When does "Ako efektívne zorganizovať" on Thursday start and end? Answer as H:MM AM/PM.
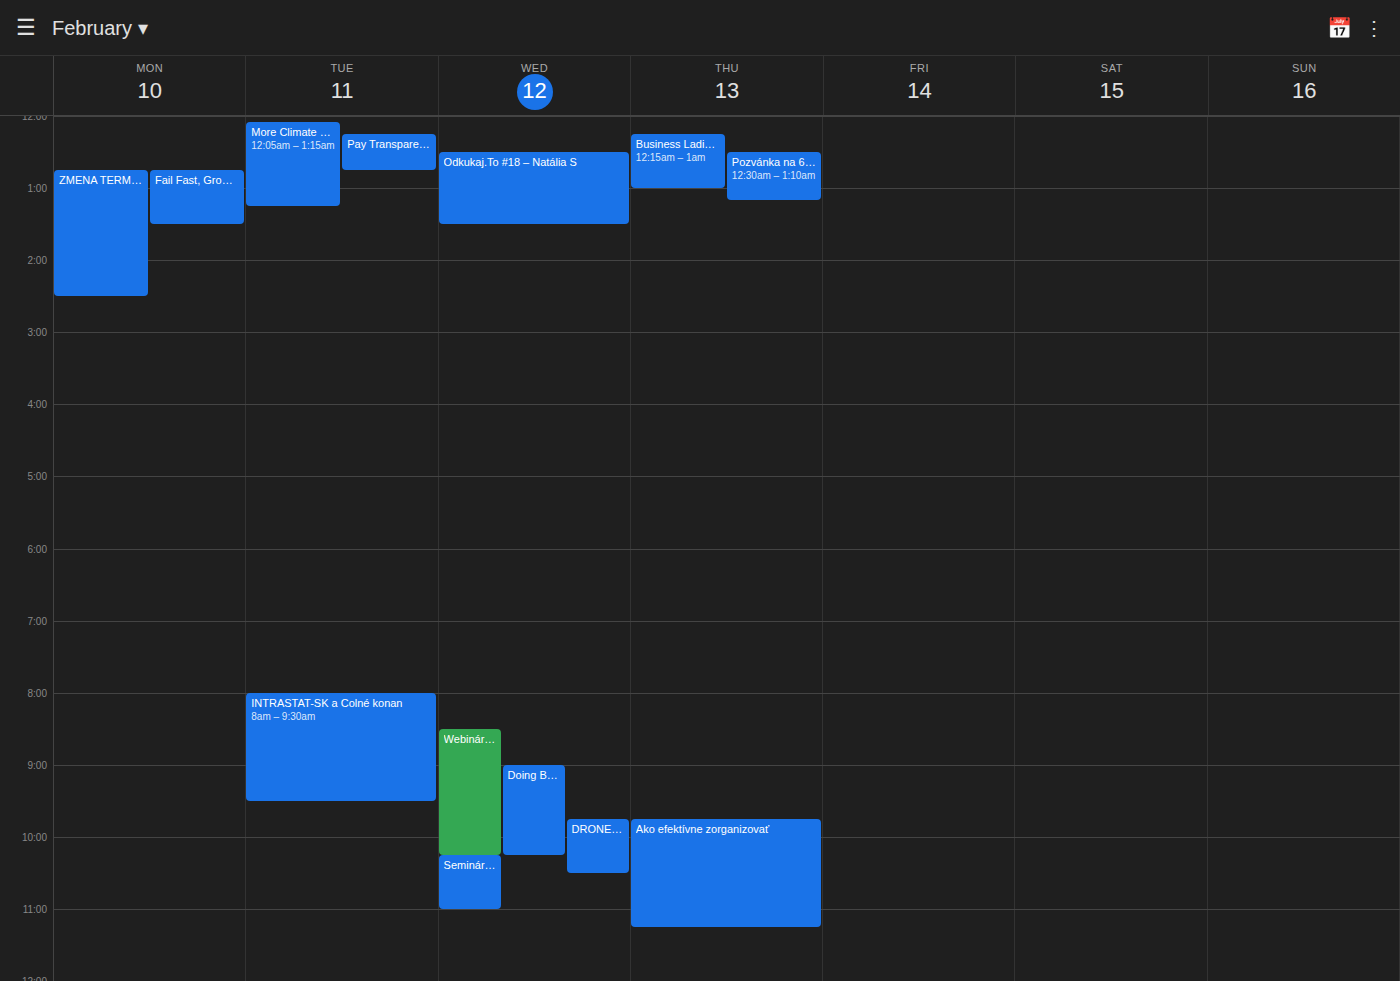
9:45 AM to 11:15 AM